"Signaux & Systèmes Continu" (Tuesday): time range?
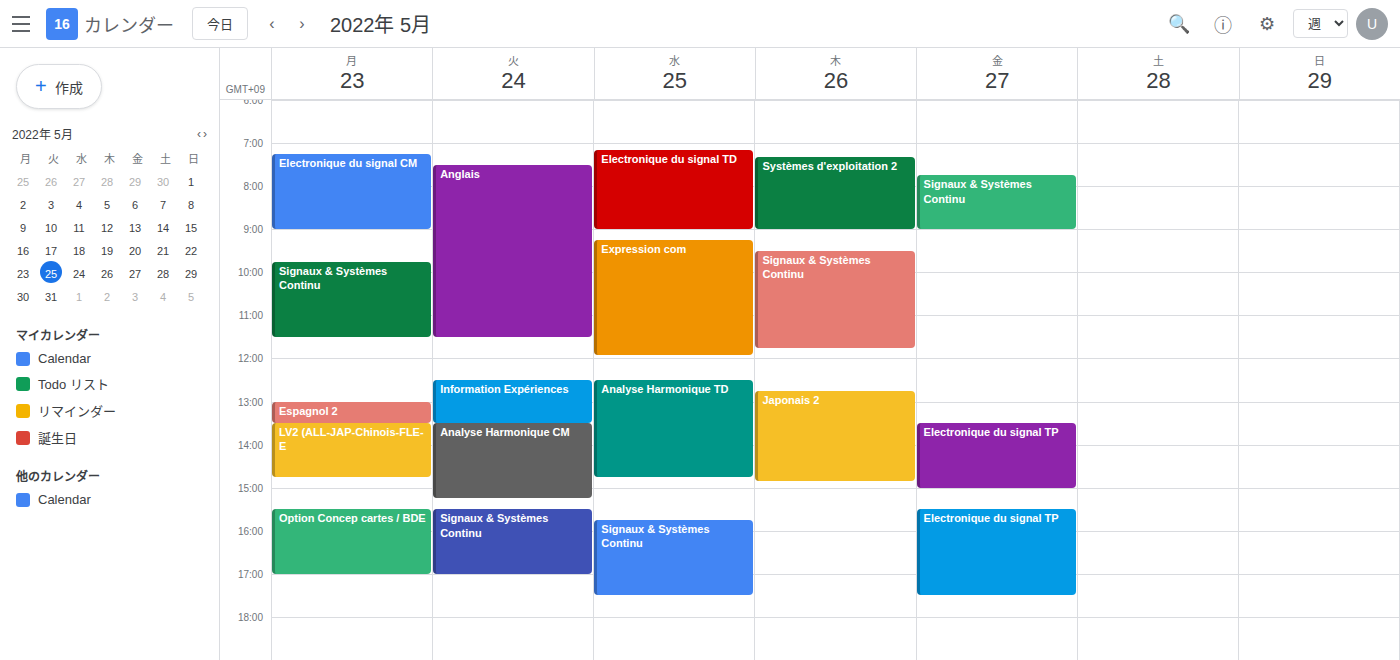
3:30 PM to 5:00 PM